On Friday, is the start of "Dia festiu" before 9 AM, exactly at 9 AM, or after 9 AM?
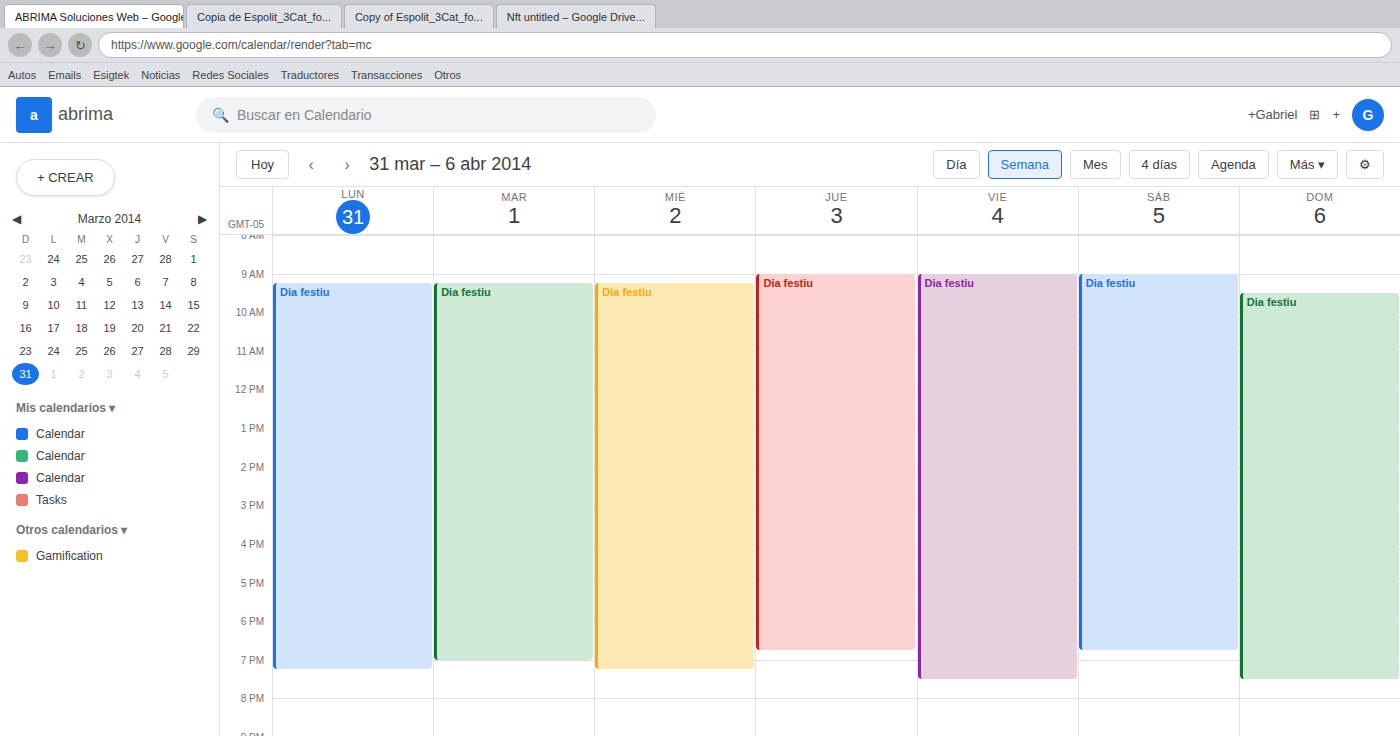
9:00 AM -- exactly at 9 AM, on the 9 AM line.